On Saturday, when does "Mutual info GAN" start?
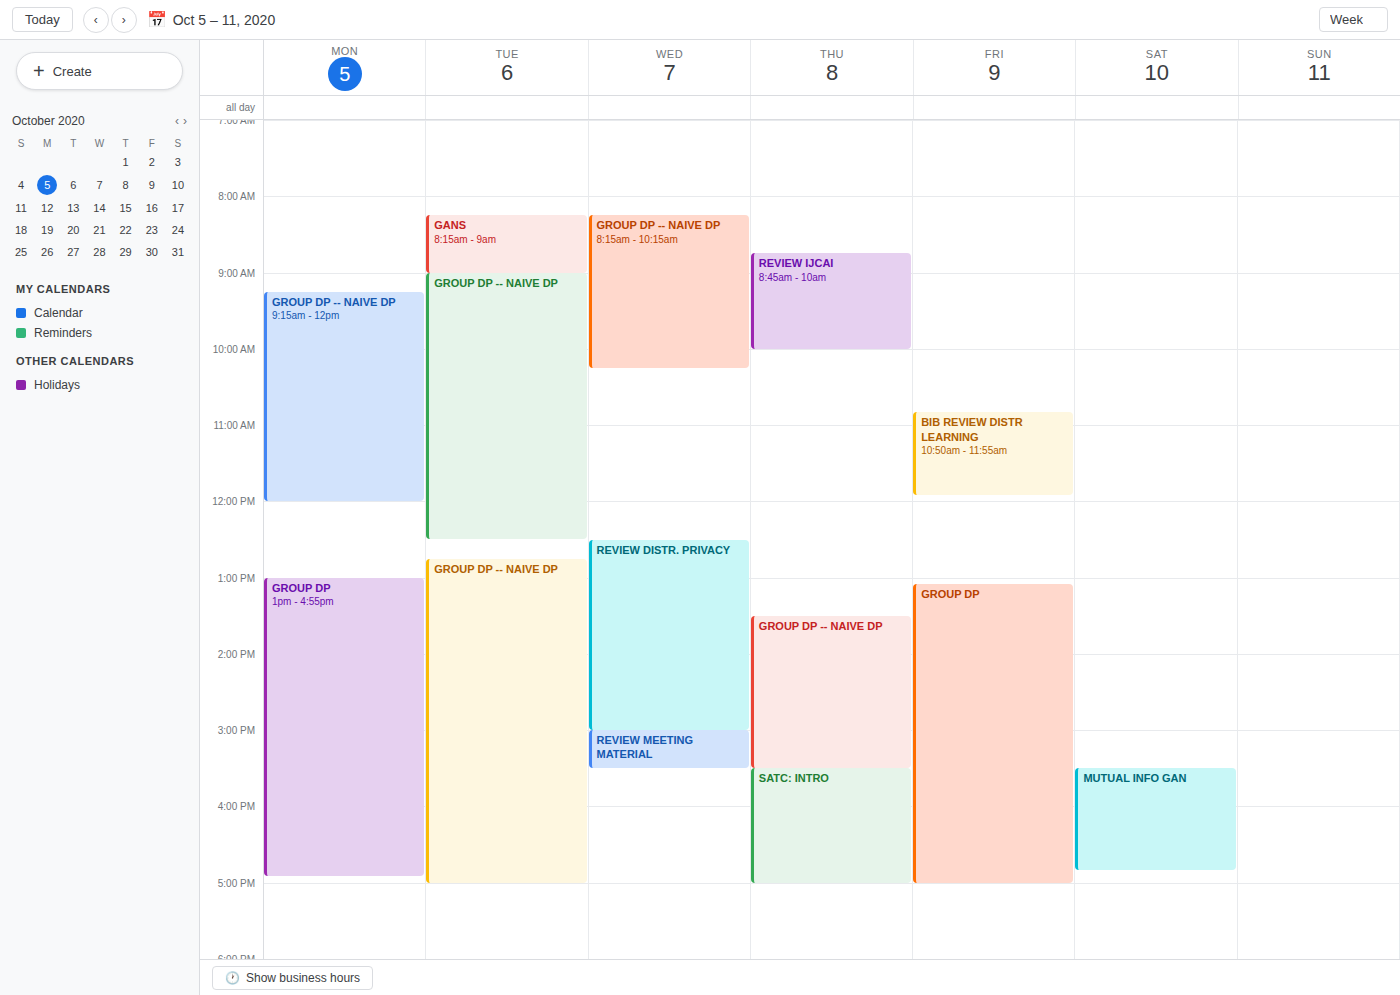
3:30 PM